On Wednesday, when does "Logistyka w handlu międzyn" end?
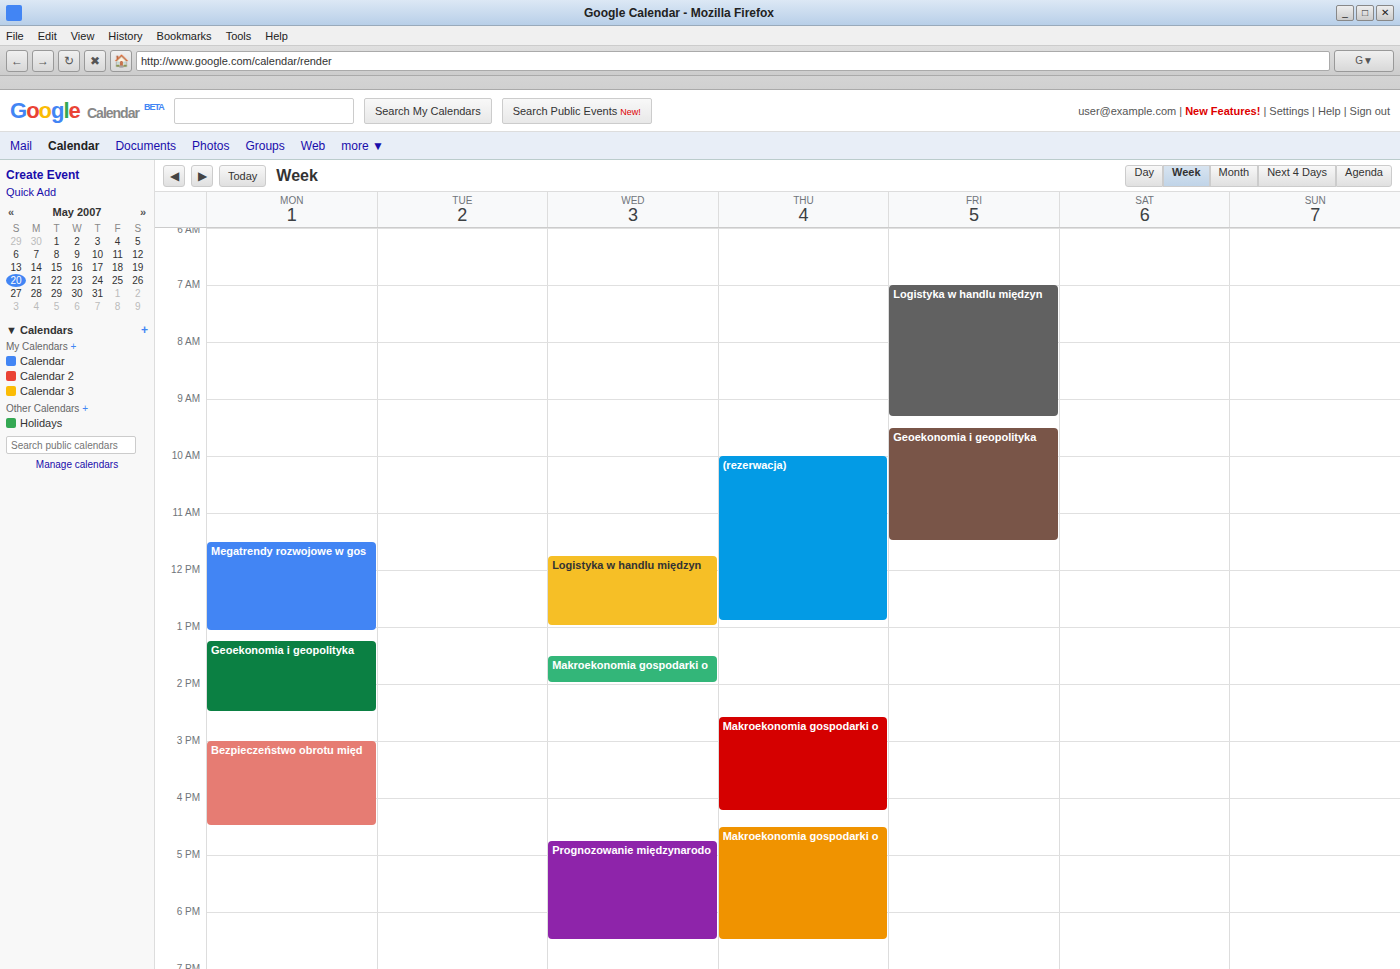
1:00 PM